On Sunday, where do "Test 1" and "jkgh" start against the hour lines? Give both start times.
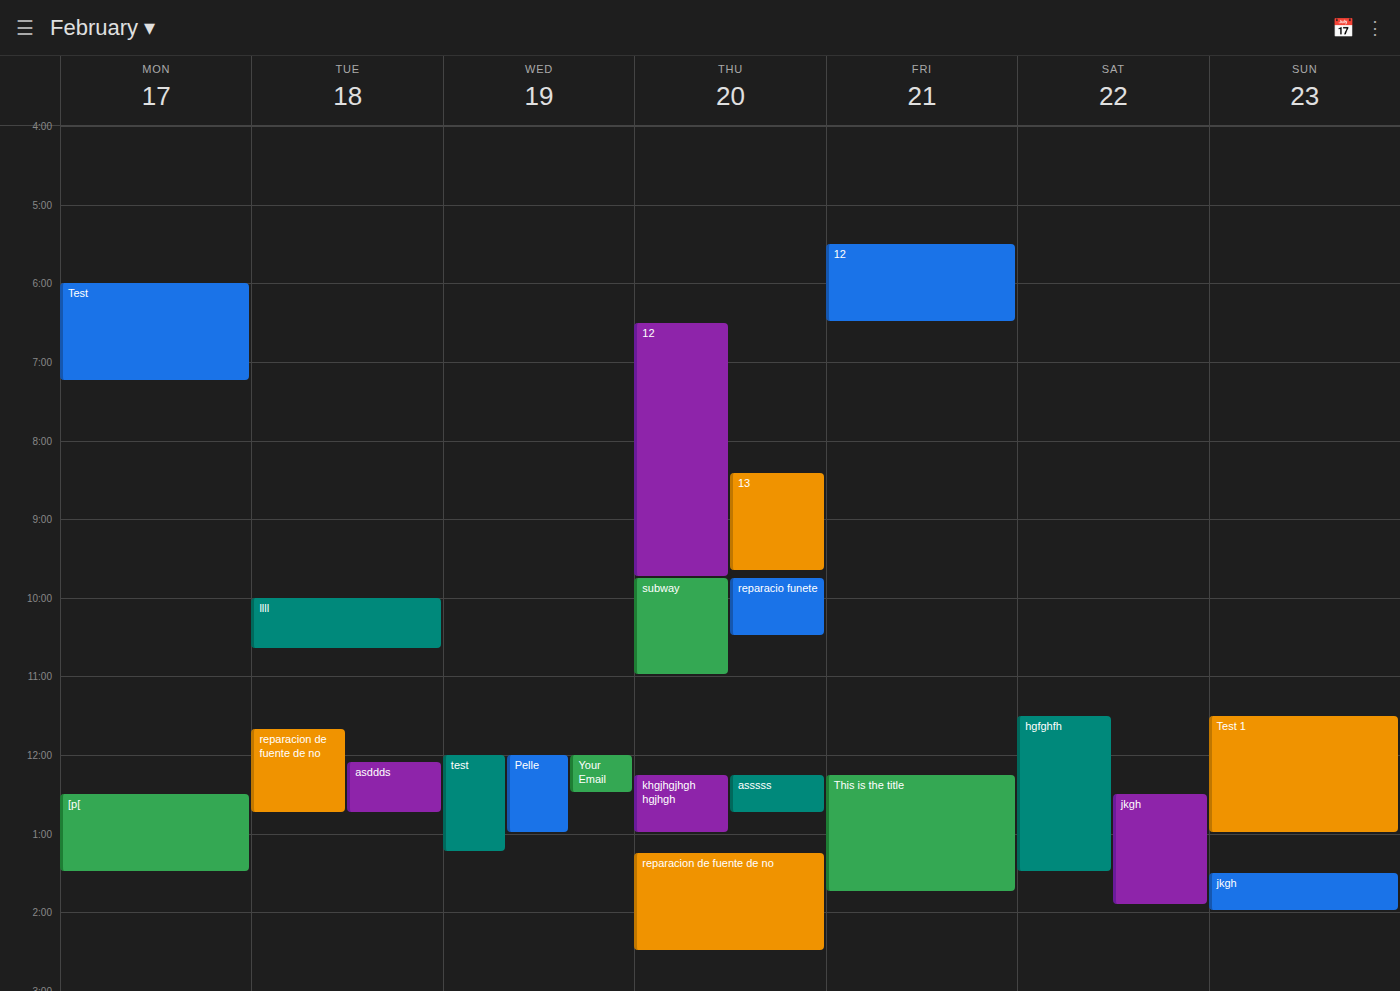
"Test 1": 11:30, halfway between the 11:00 and 12:00 lines. "jkgh": 13:30, halfway between the 13:00 and 14:00 lines.